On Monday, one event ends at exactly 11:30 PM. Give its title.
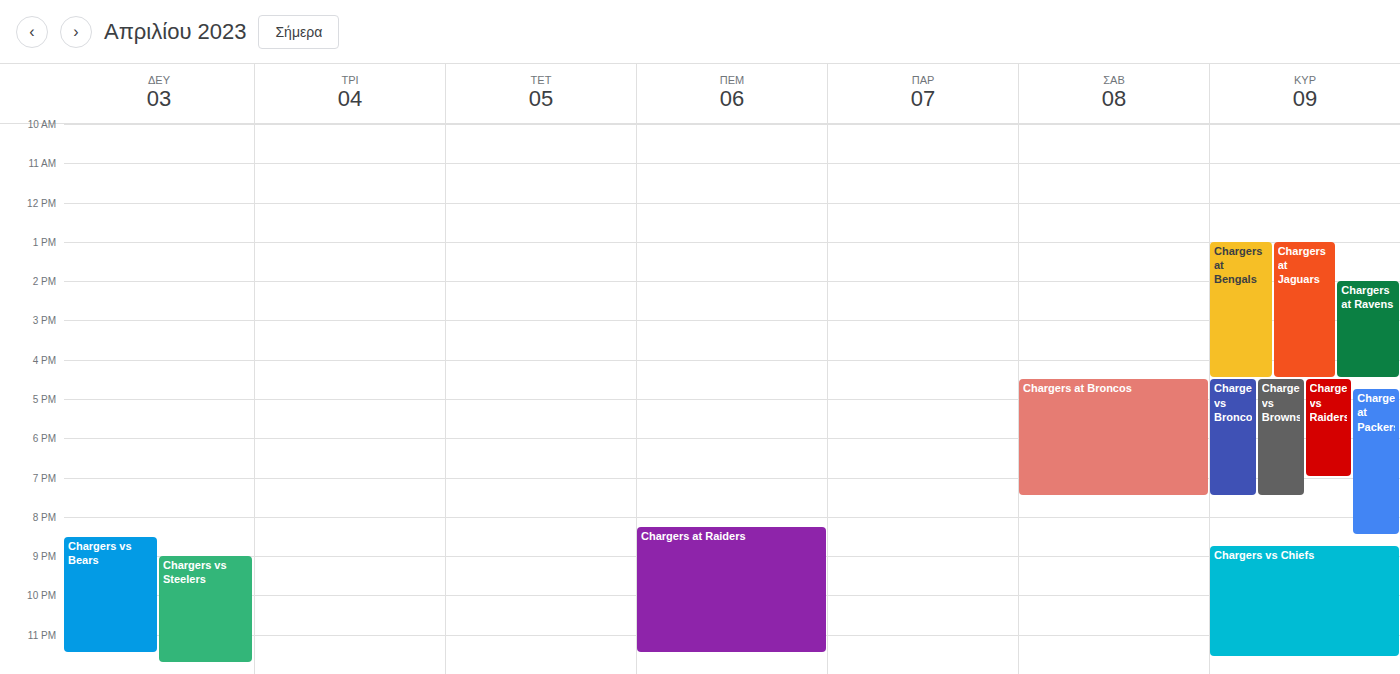
"Chargers vs Bears"